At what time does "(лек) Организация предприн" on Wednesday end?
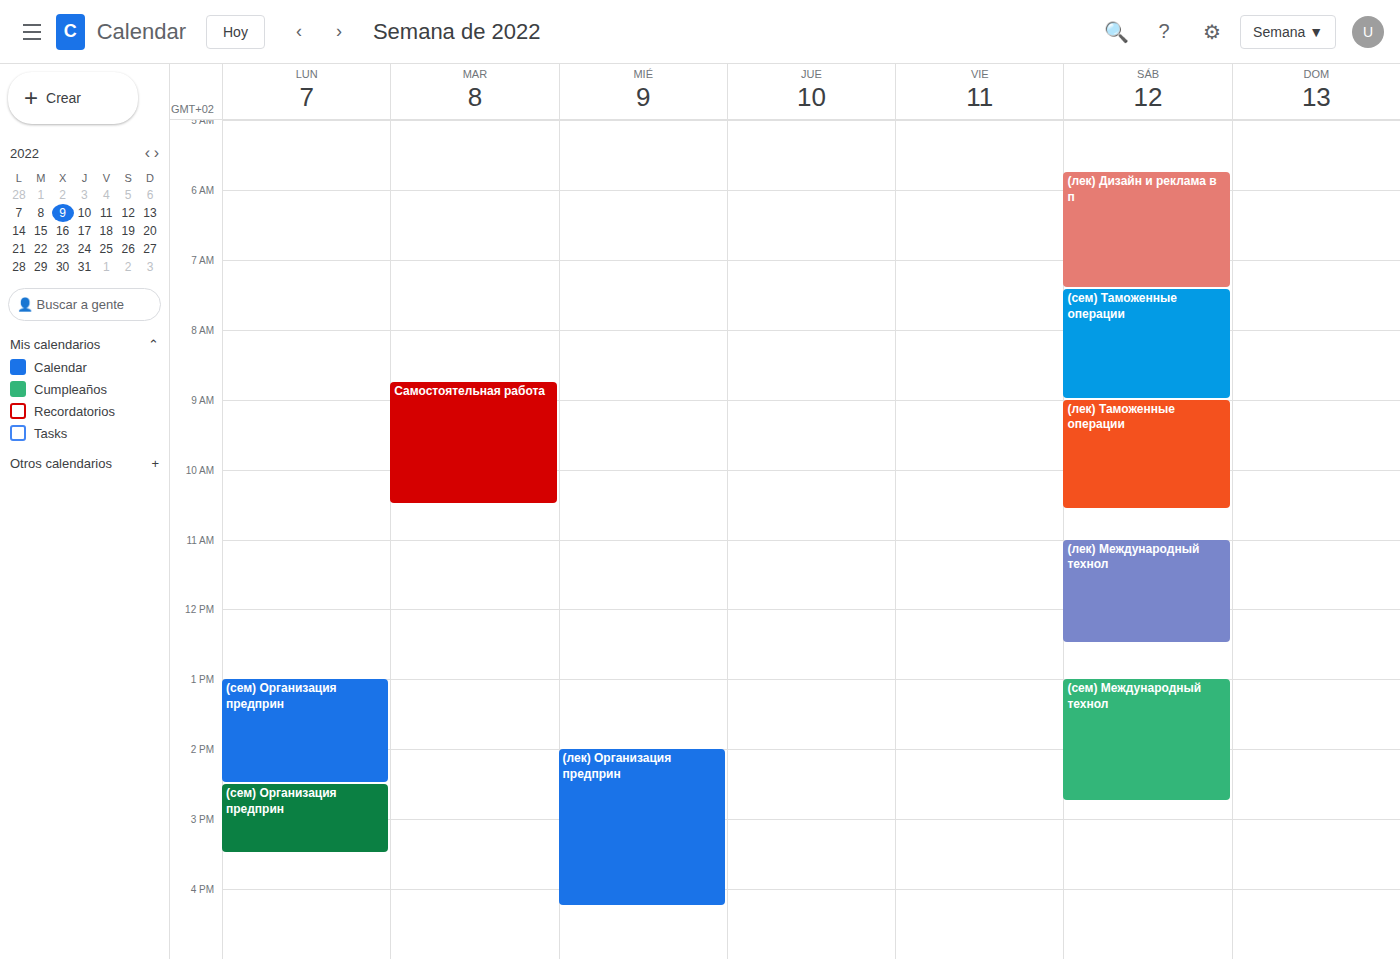
4:15 PM